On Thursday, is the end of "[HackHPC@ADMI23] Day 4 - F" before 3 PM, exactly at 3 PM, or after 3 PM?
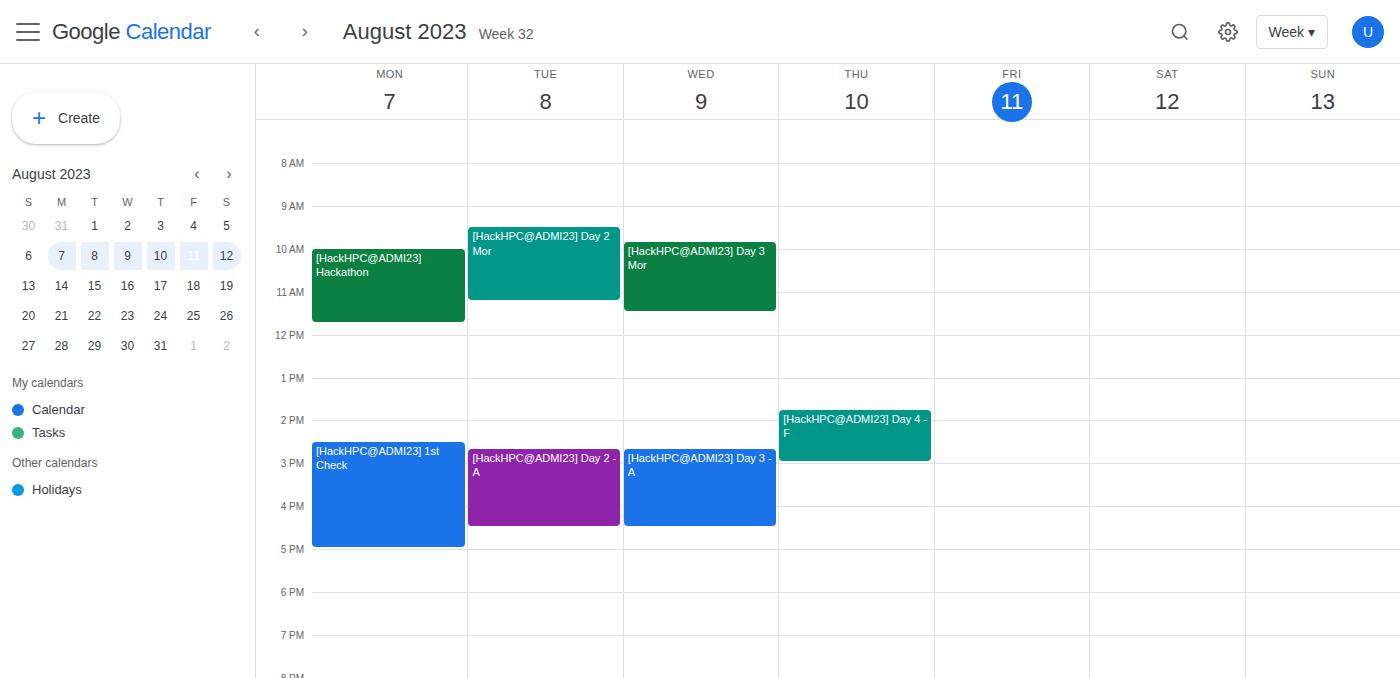
3:00 PM -- exactly at 3 PM, on the 3 PM line.